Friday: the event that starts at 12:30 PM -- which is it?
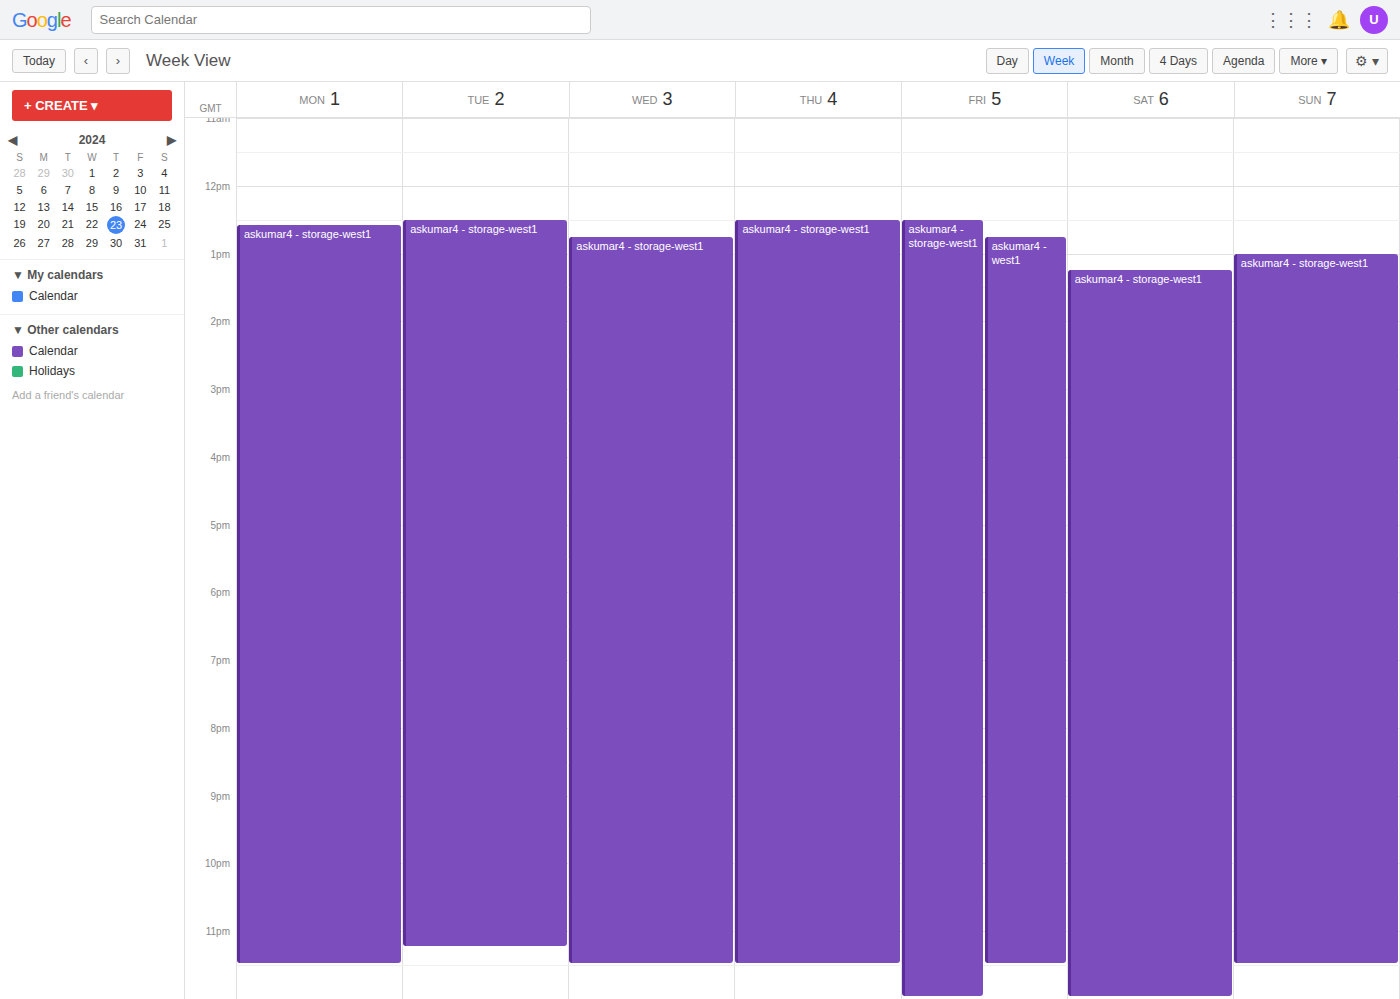
"askumar4 - storage-west1"